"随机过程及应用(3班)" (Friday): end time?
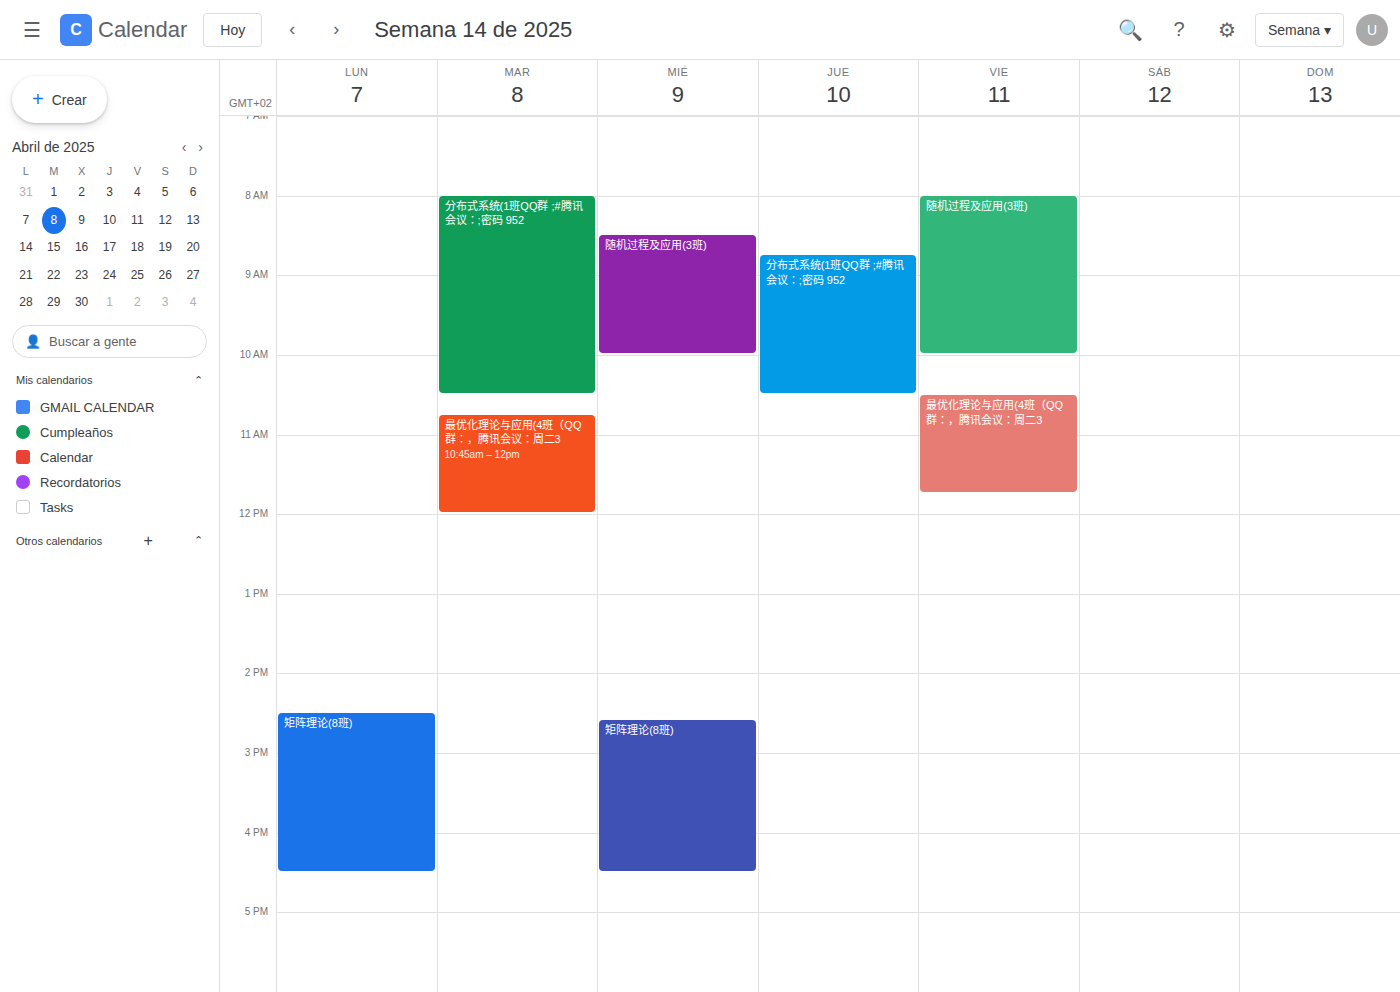
10:00 AM